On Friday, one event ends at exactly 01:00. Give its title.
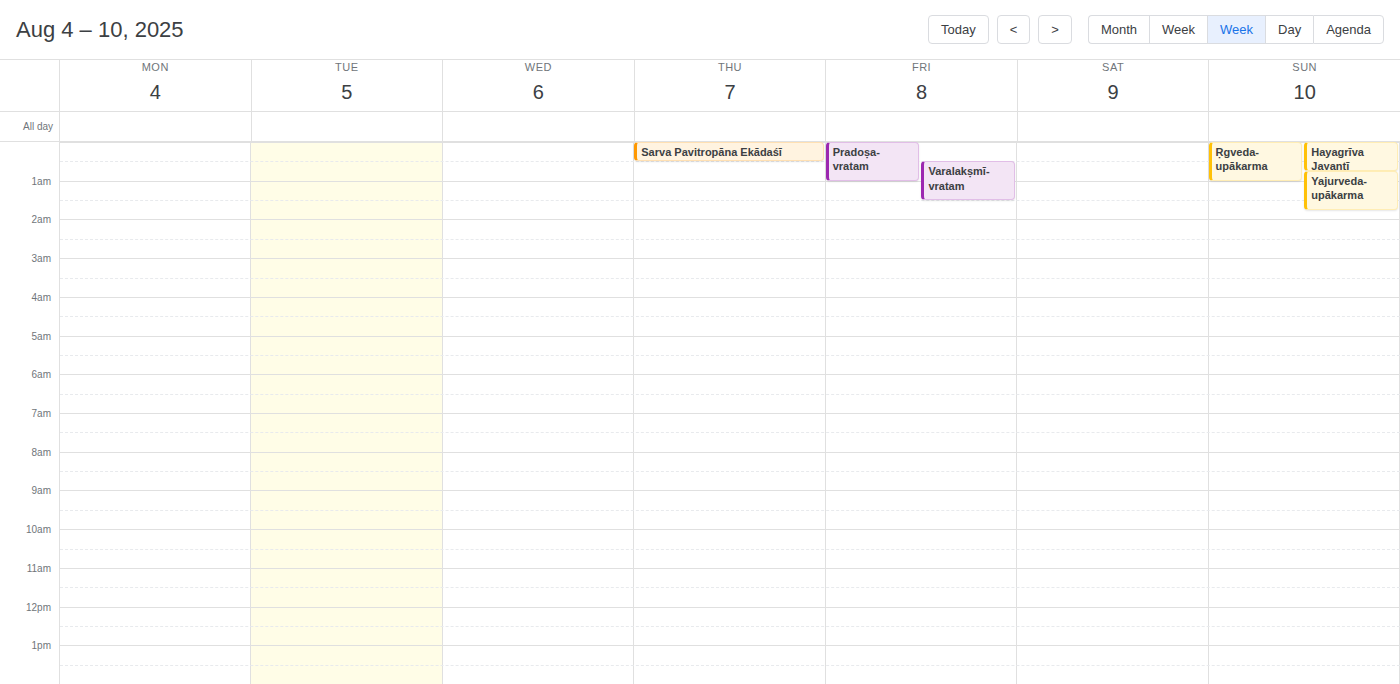
"Pradoṣa-vratam"